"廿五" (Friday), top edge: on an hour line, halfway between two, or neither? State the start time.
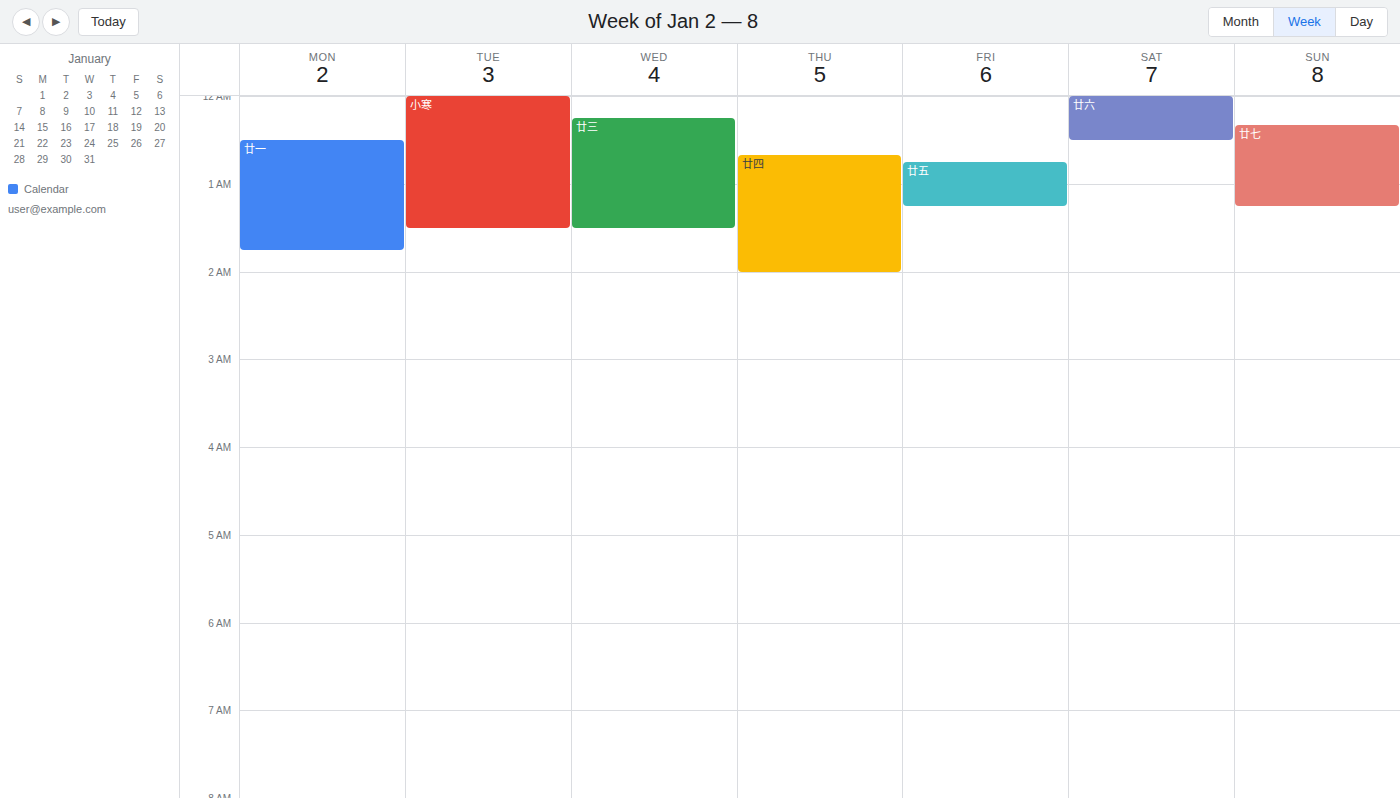
00:45 -- neither: three quarters of the way from the 00:00 line to the 01:00 line.